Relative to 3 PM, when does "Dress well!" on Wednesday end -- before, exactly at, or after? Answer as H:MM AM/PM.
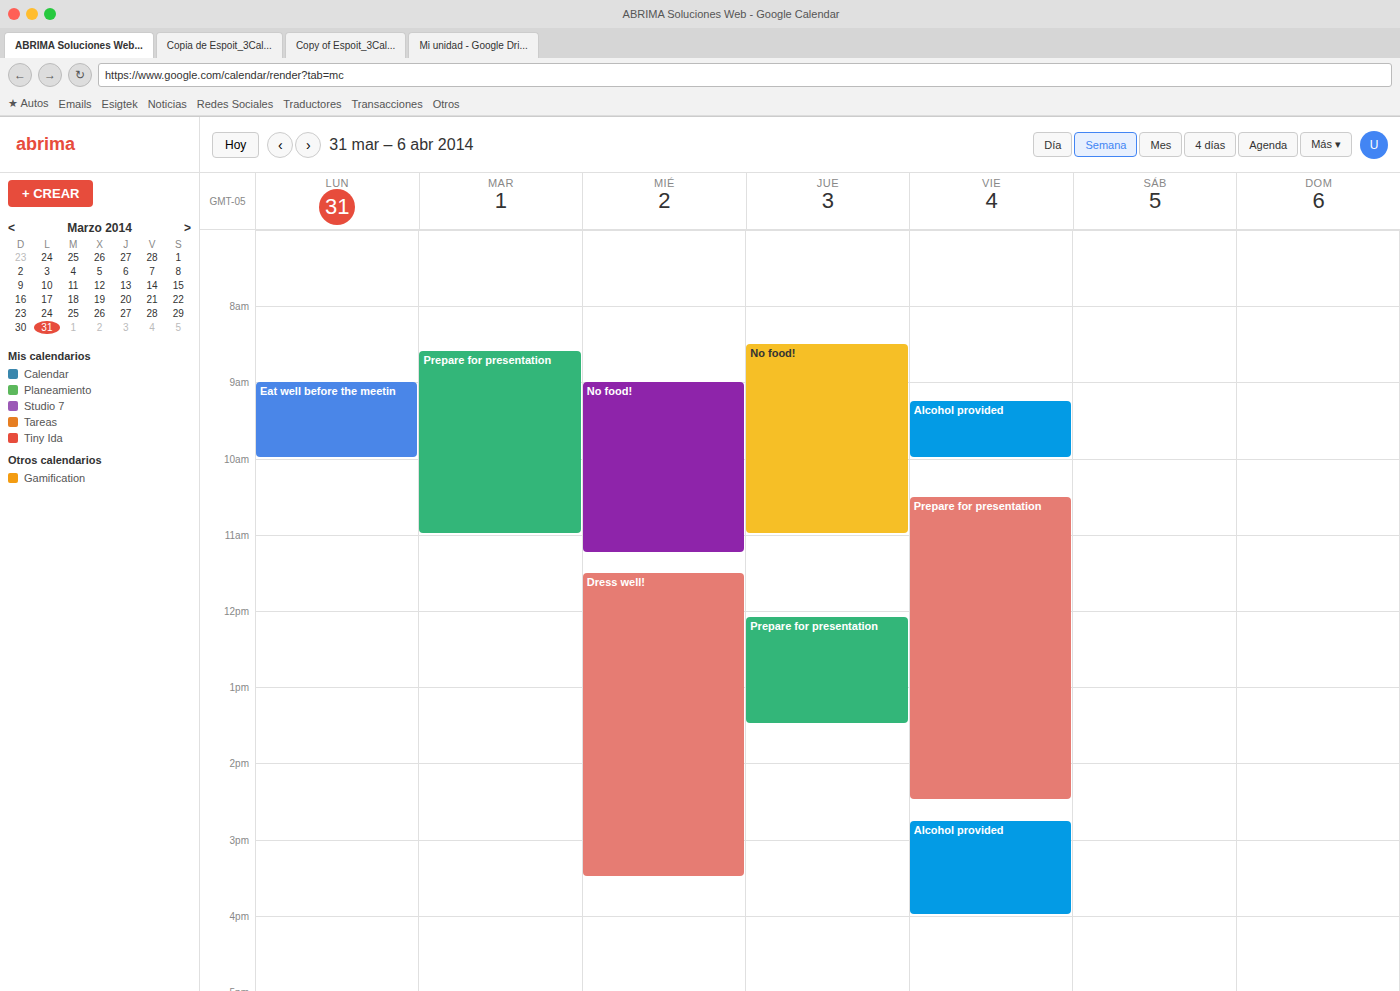
3:30 PM -- after 3 PM, 30 minutes below the 3 PM line.